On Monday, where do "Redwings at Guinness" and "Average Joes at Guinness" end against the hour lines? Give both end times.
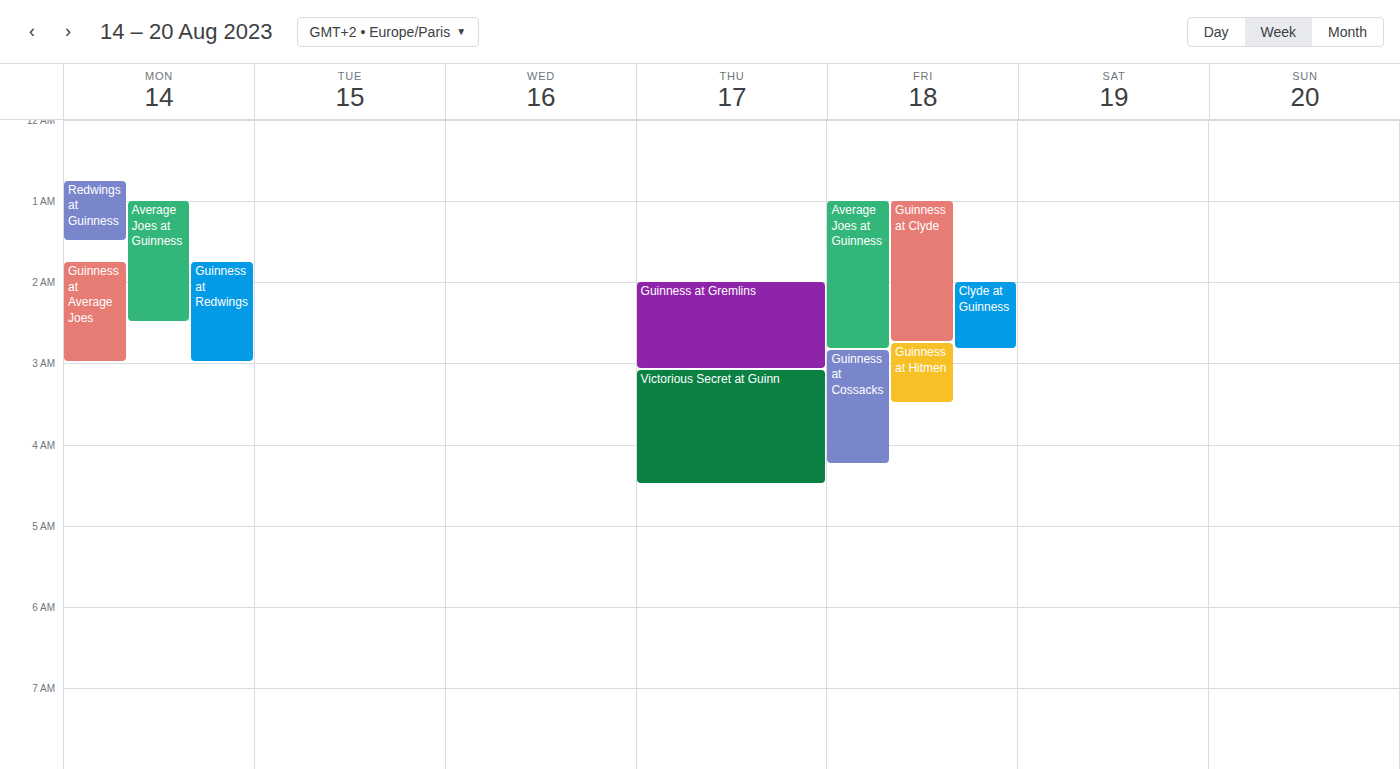
"Redwings at Guinness": 1:30 AM, halfway between the 1 AM and 2 AM lines. "Average Joes at Guinness": 2:30 AM, halfway between the 2 AM and 3 AM lines.